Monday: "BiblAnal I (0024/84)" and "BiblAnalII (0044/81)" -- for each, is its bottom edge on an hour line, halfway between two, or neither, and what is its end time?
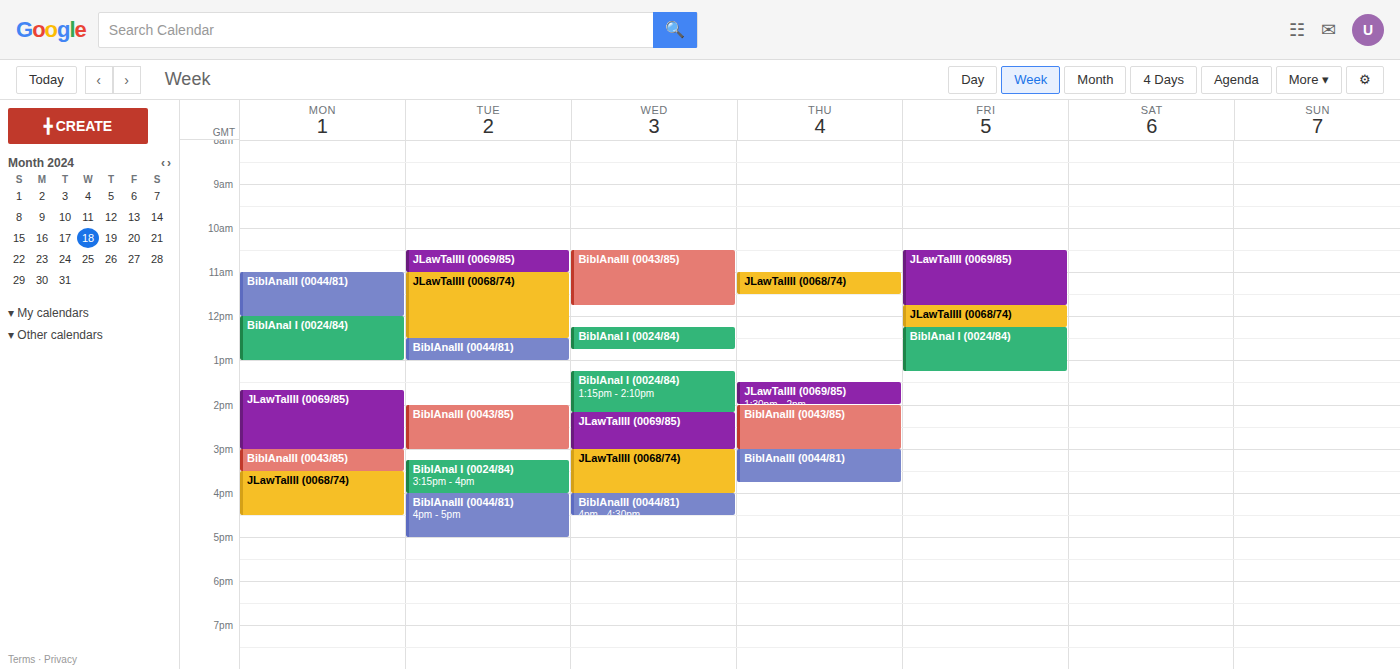
"BiblAnal I (0024/84)": 1:00 PM, exactly on the 1 PM line. "BiblAnalII (0044/81)": 12:00 PM, exactly on the 12 PM line.